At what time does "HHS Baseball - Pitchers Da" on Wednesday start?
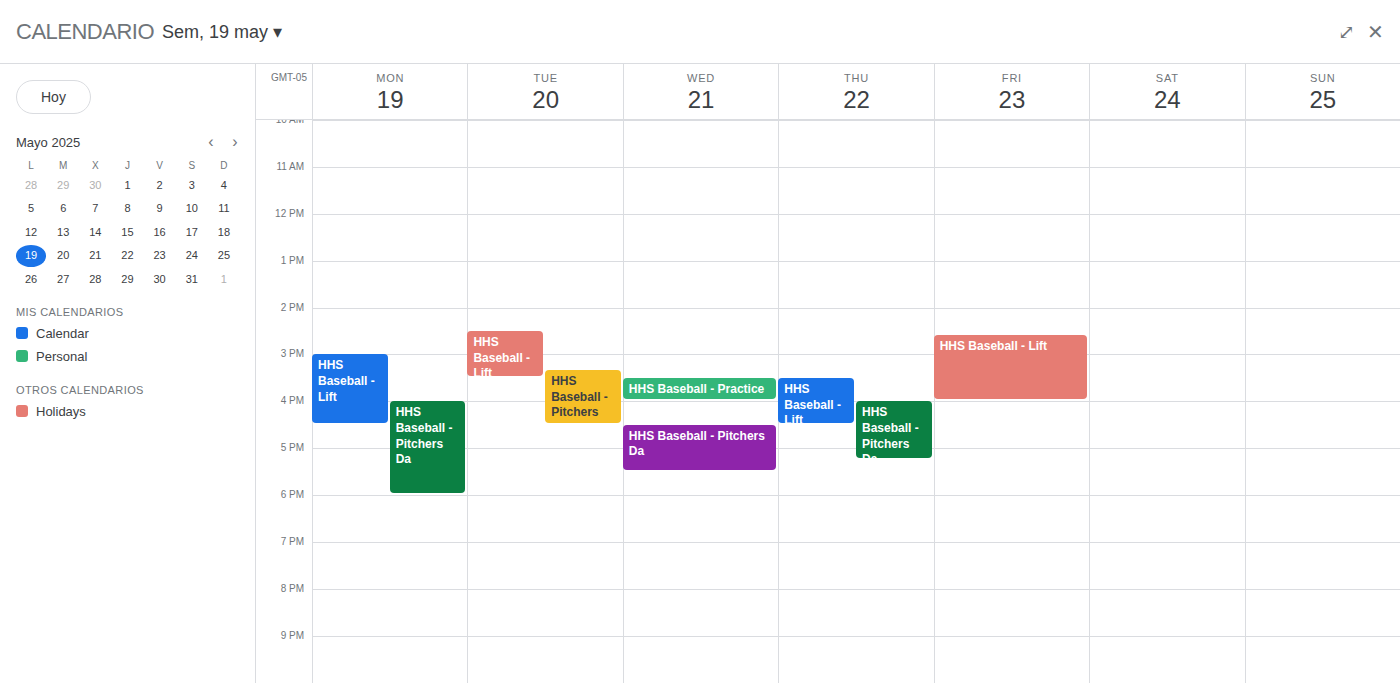
4:30 PM